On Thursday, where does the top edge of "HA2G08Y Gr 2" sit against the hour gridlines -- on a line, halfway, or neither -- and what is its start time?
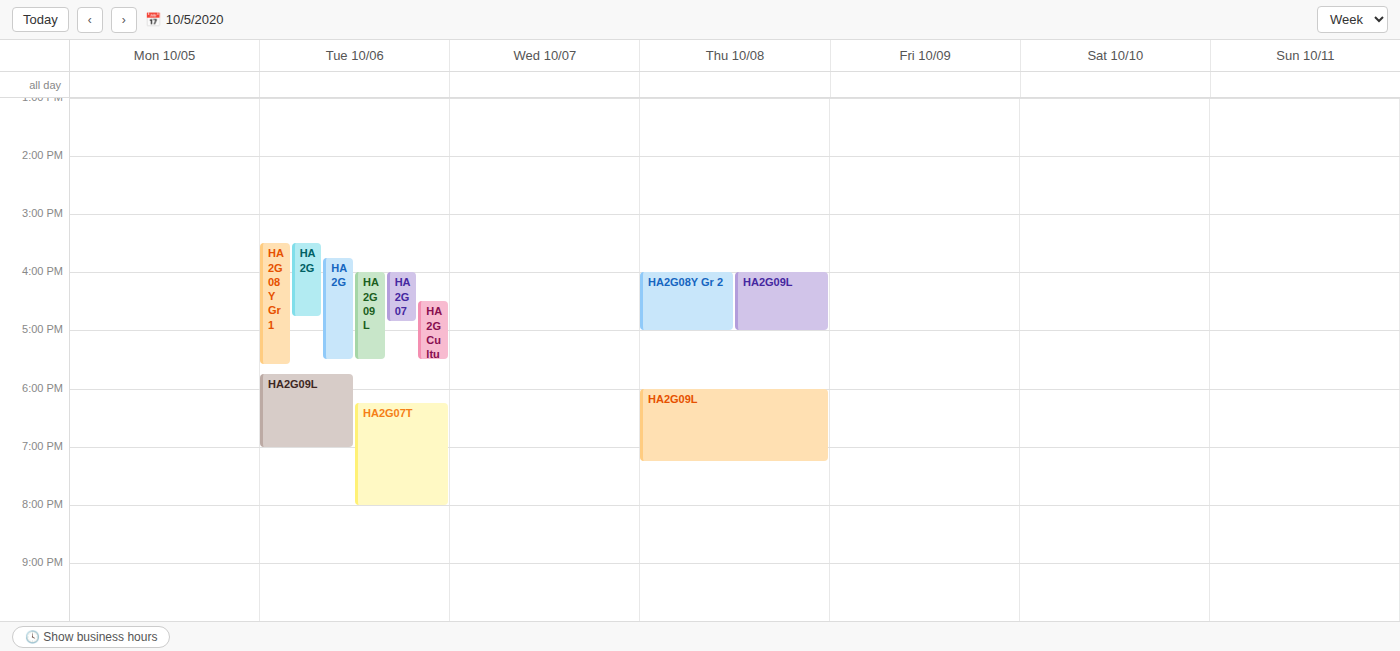
4:00 PM -- exactly on the 4 PM line.